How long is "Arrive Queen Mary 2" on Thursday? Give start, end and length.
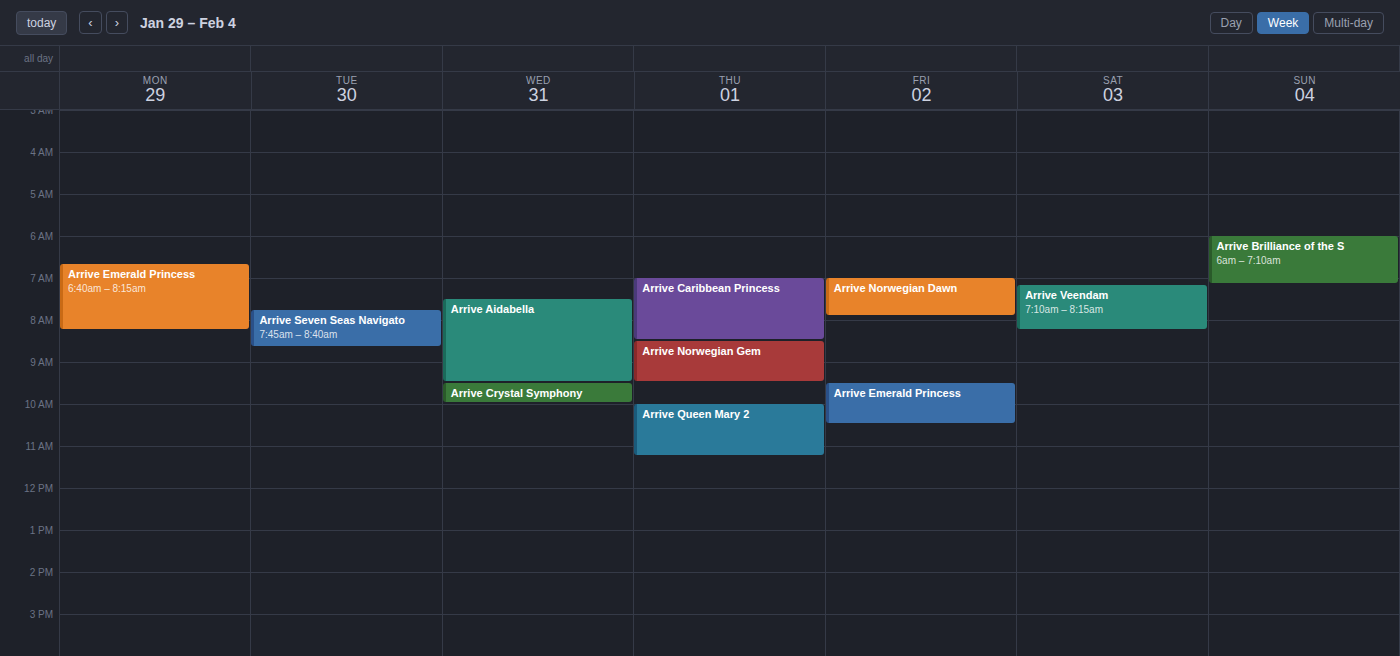
10:00 AM to 11:15 AM, 1 hour 15 minutes